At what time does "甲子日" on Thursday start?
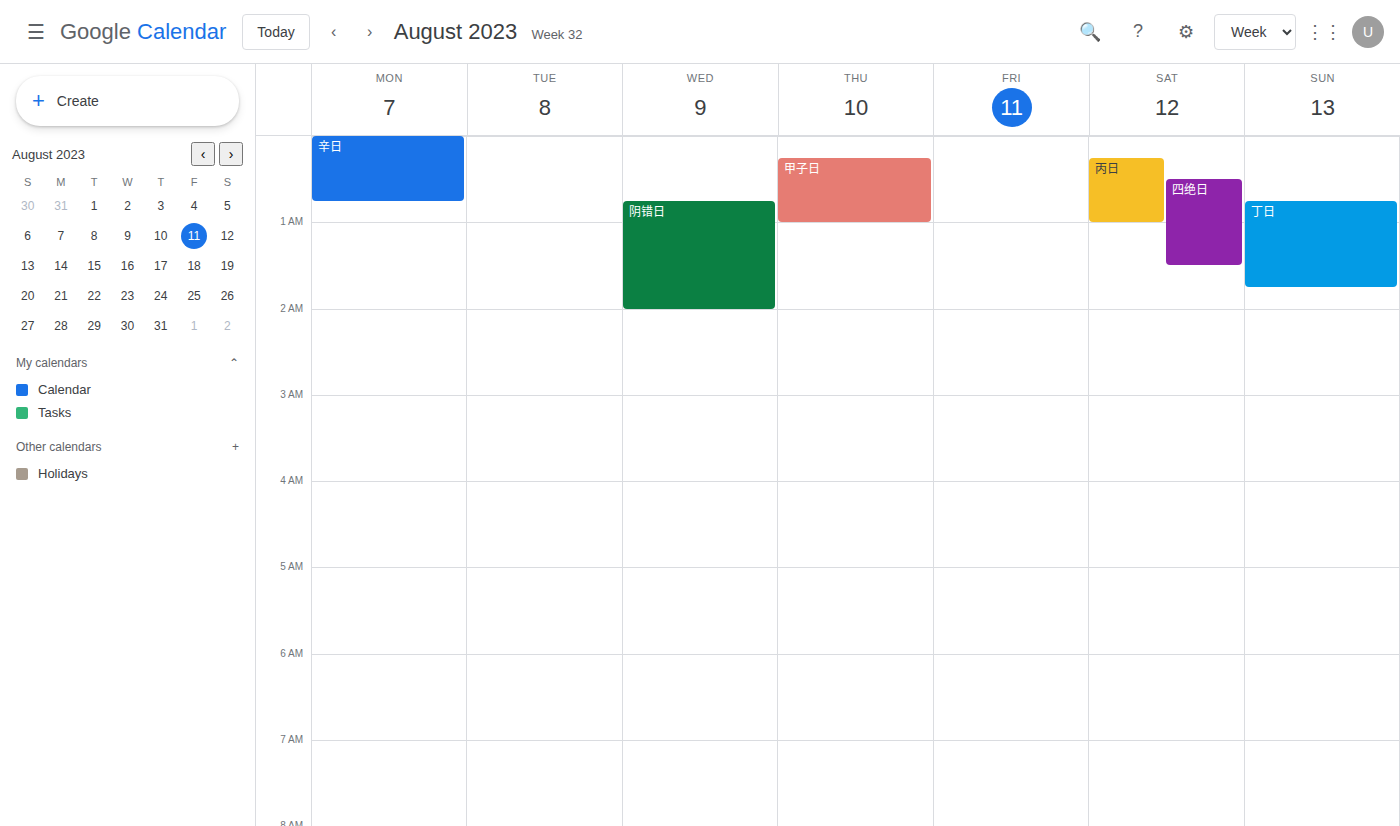
12:15 AM